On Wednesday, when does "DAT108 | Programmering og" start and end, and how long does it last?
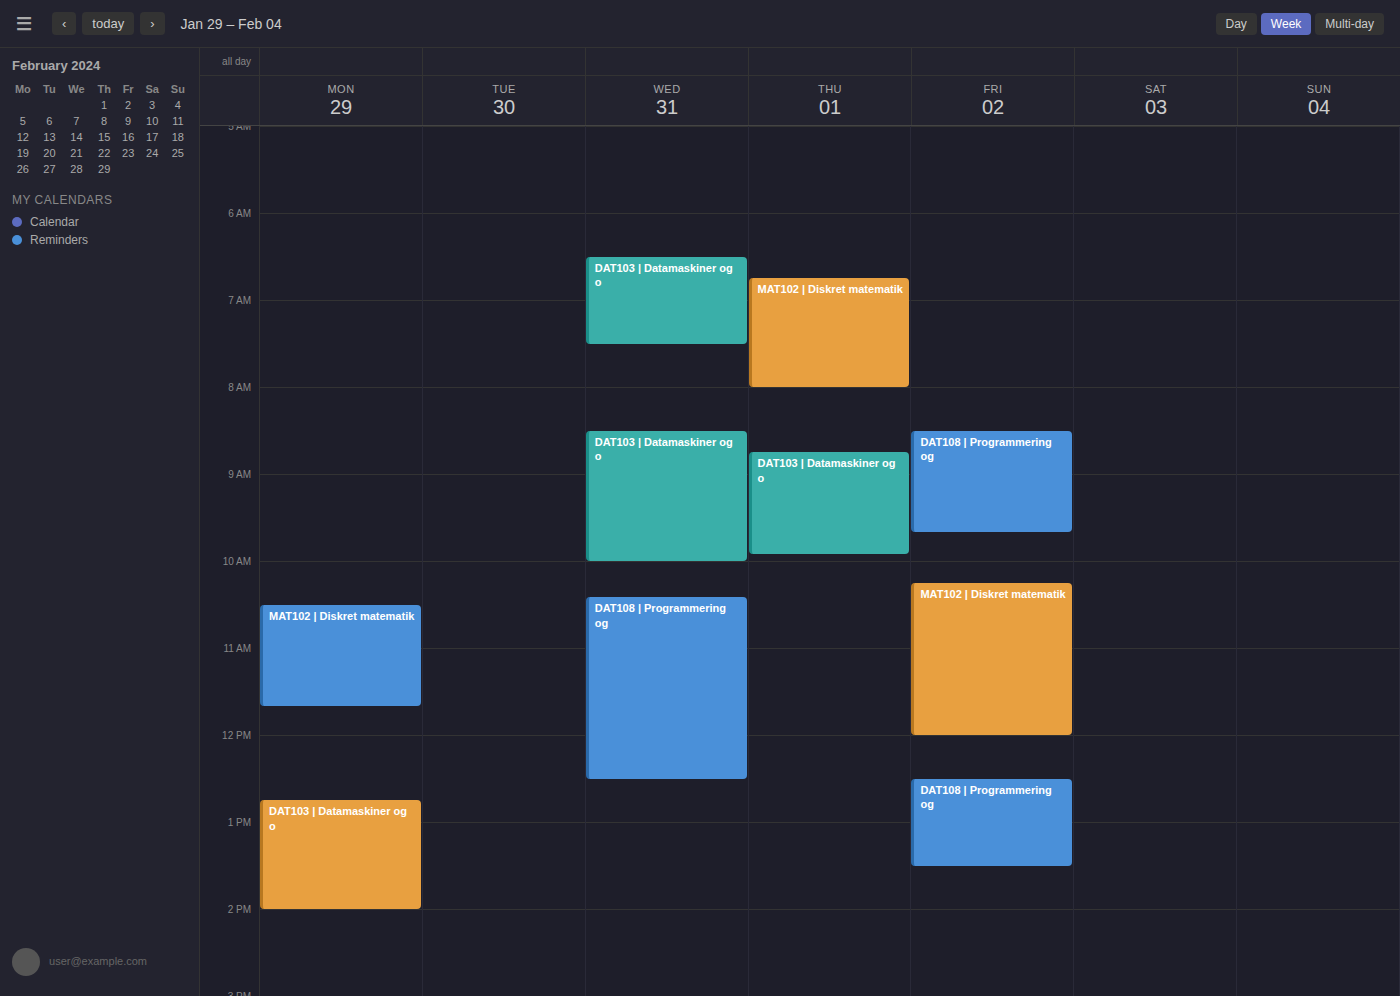
10:25 to 12:30, 2 hours 5 minutes